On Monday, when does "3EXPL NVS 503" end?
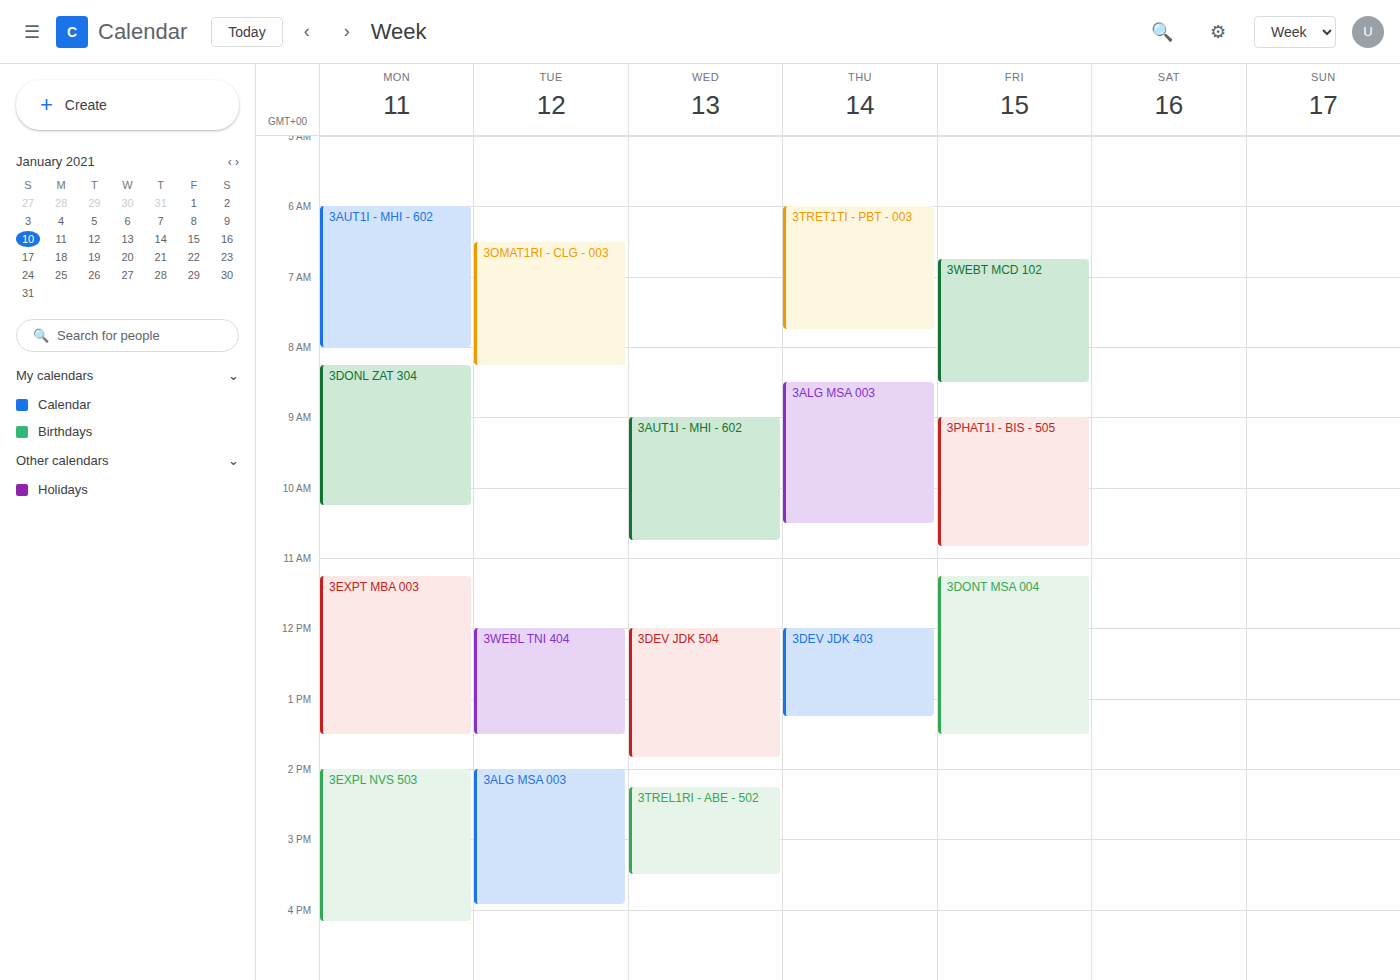
4:10 PM